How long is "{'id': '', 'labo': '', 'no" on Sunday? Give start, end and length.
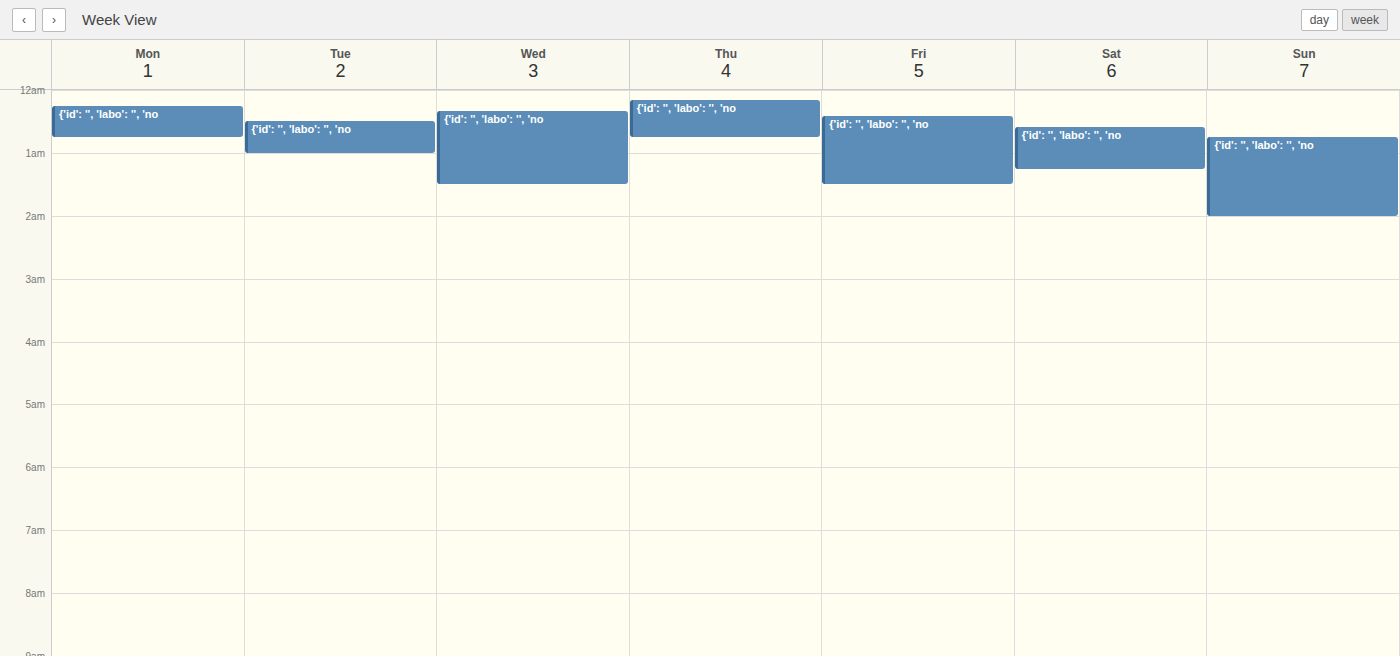
12:45 AM to 2:00 AM, 1 hour 15 minutes